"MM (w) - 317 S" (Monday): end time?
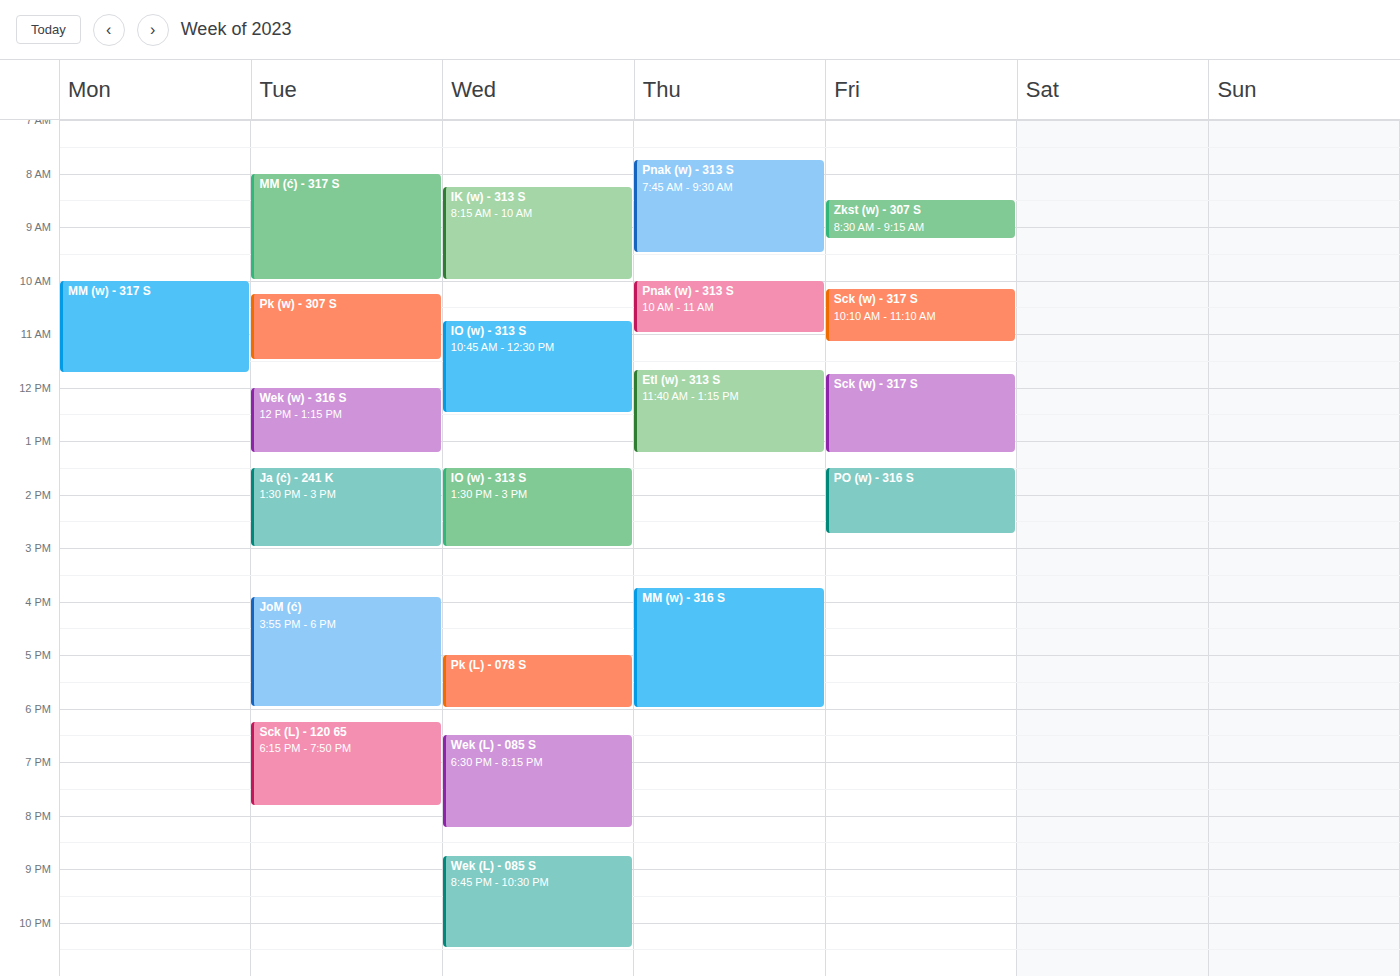
11:45 AM